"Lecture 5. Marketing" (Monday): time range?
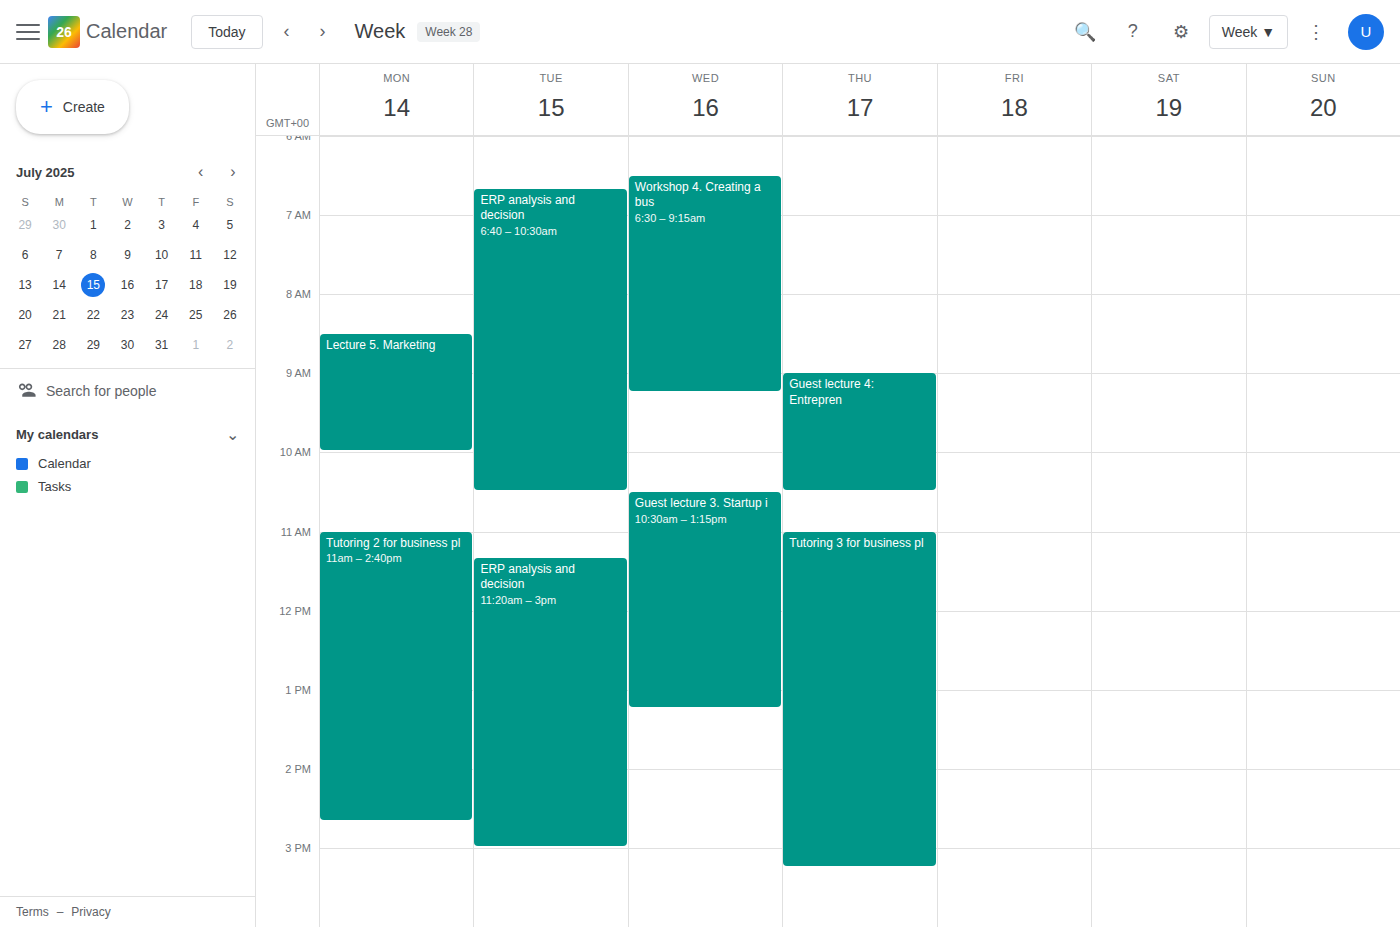
8:30 AM to 10:00 AM